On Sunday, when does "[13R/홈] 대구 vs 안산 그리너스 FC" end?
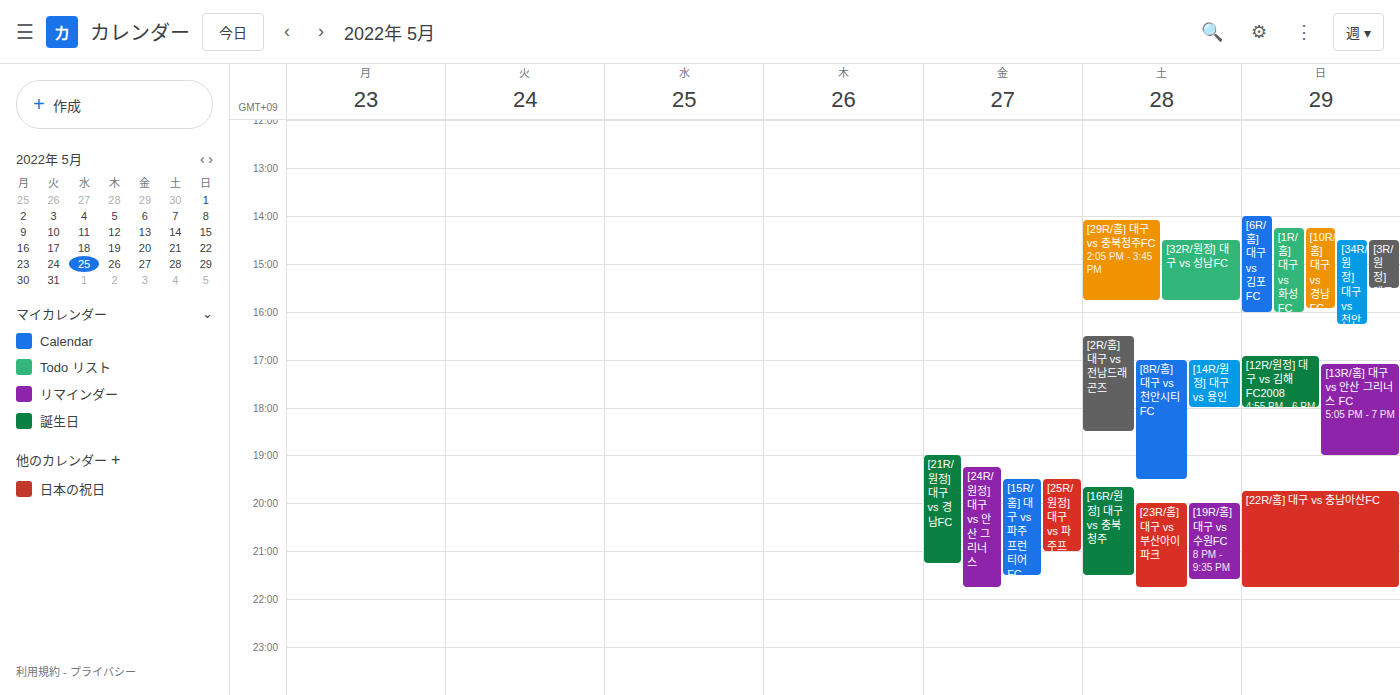
7:00 PM